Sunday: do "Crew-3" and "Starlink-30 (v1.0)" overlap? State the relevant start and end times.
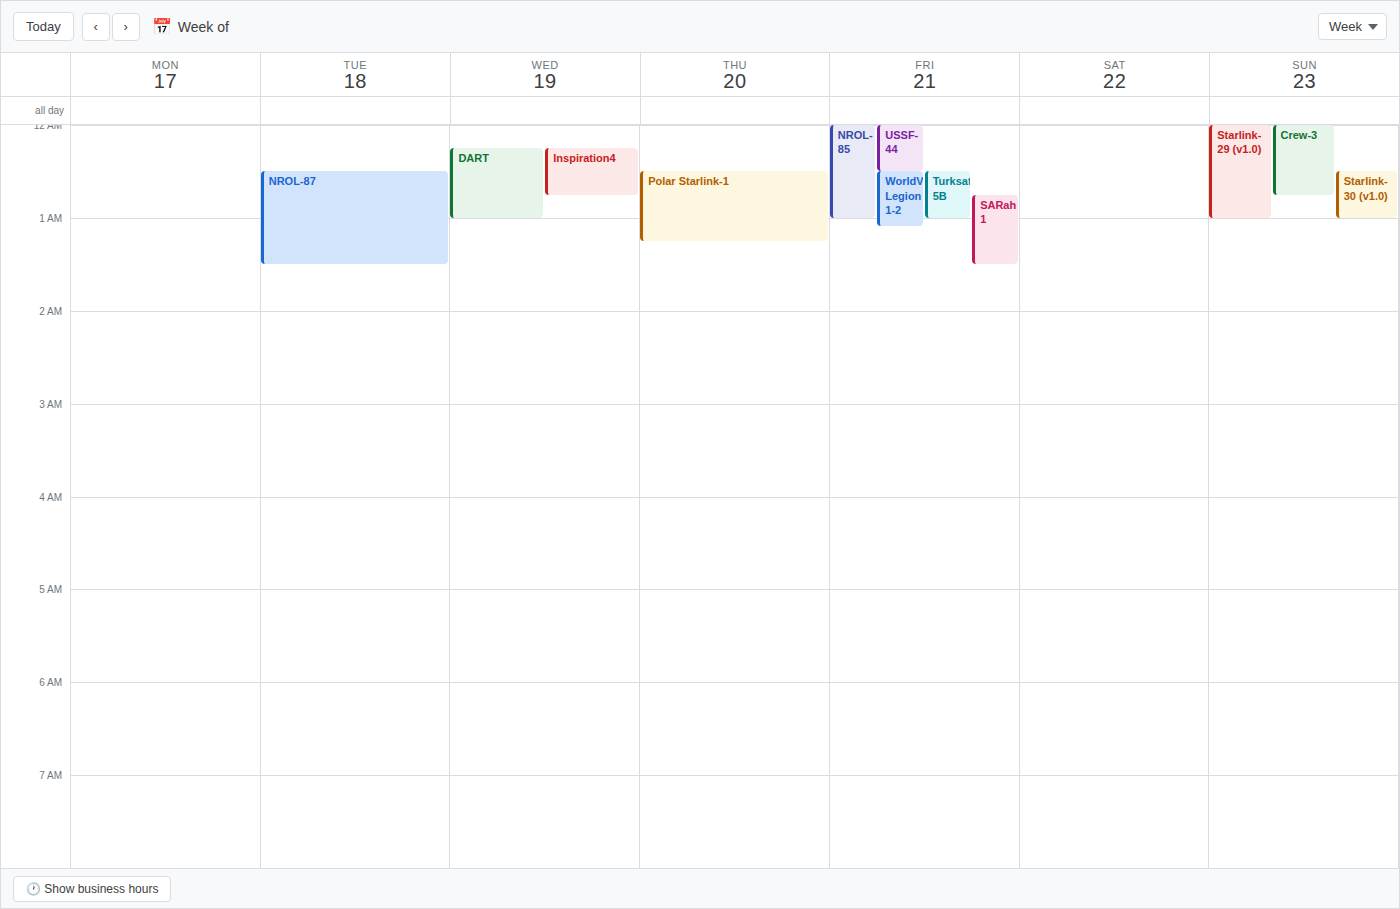
"Starlink-30 (v1.0)" starts at 00:30, before "Crew-3" ends at 00:45 -- they overlap.